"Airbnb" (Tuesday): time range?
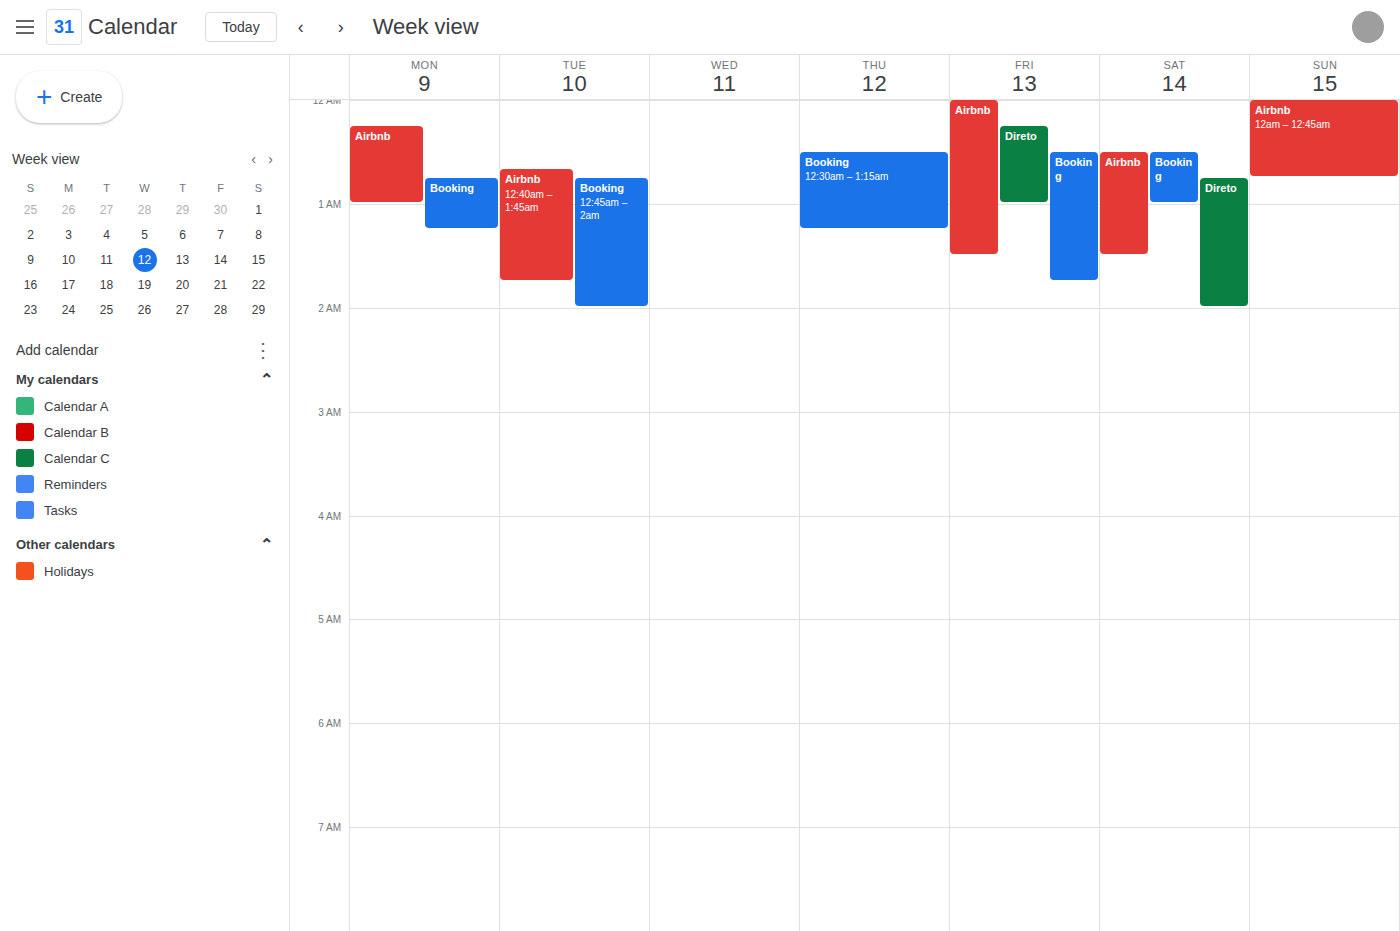
00:40 to 01:45